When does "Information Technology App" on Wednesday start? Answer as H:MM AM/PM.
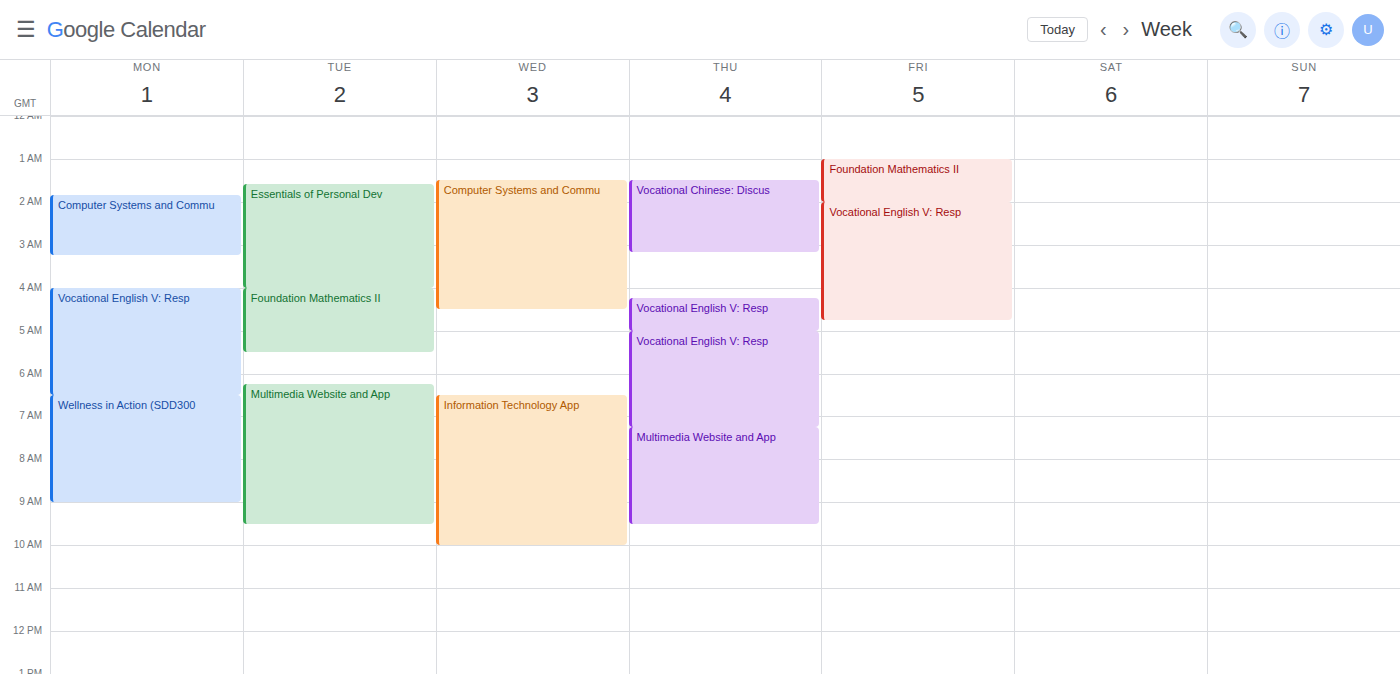
6:30 AM